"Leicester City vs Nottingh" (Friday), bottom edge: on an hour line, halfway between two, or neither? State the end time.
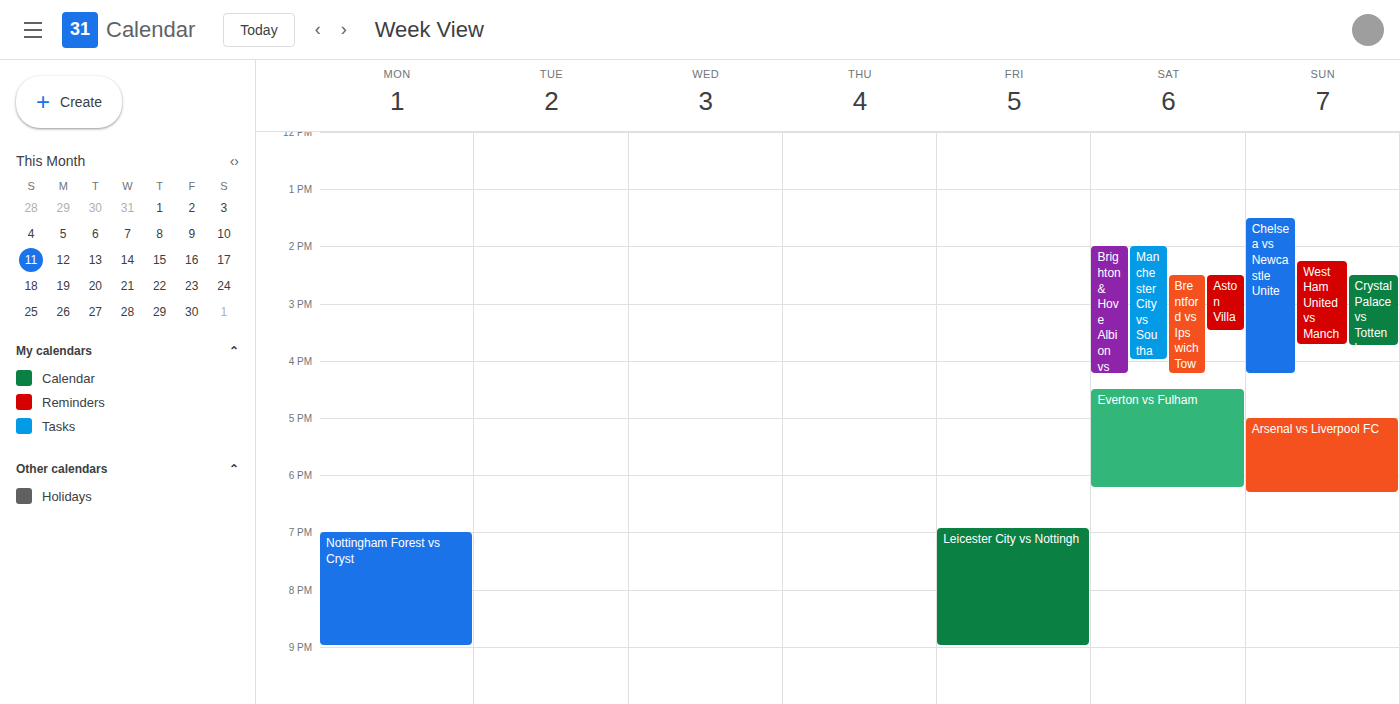
9:00 PM -- exactly on the 9 PM line.